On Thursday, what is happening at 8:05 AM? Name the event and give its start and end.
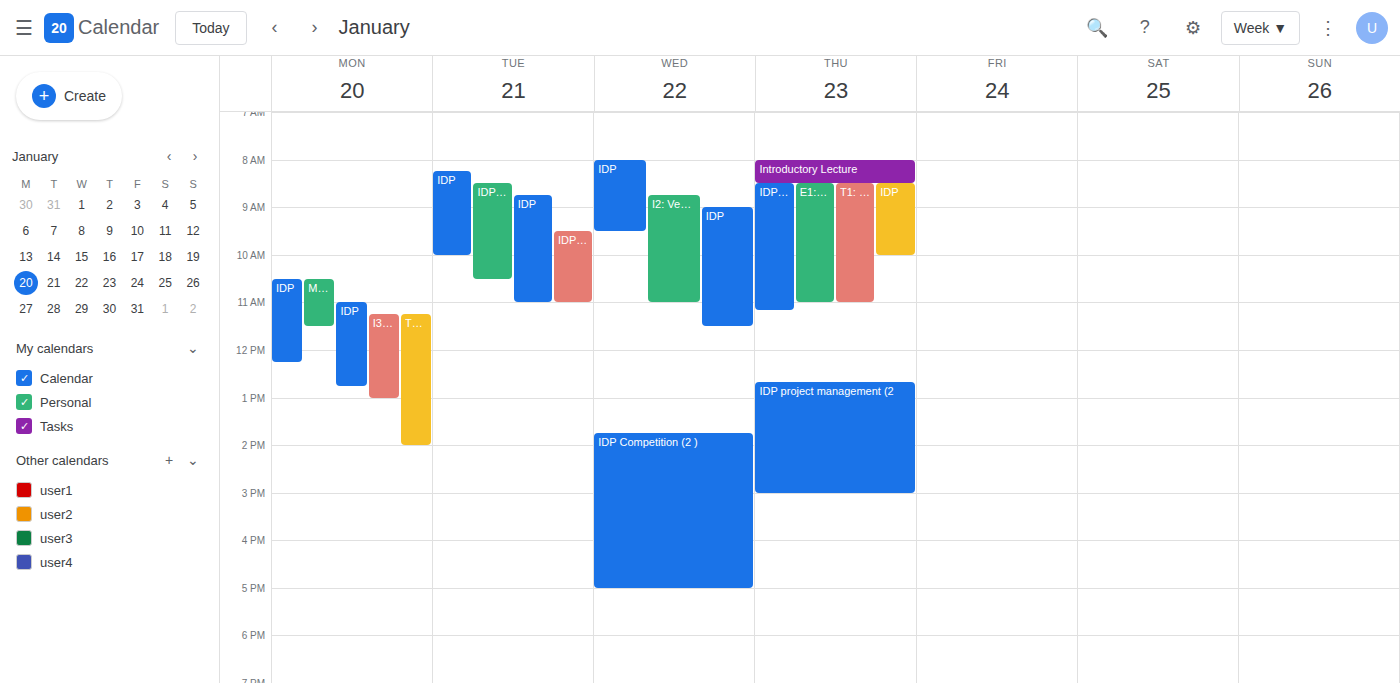
"Introductory Lecture", 8:00 AM to 8:30 AM